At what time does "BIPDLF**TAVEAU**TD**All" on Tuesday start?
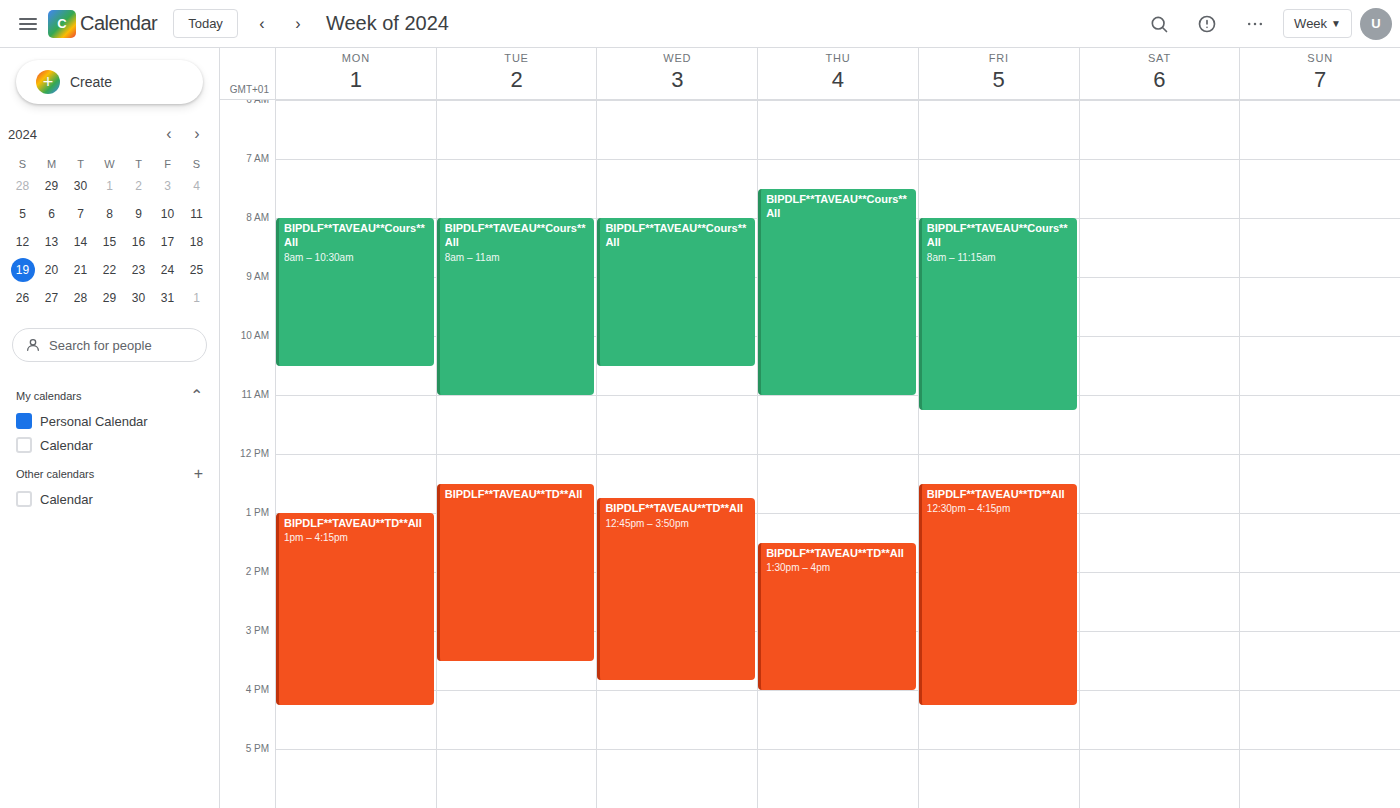
12:30 PM